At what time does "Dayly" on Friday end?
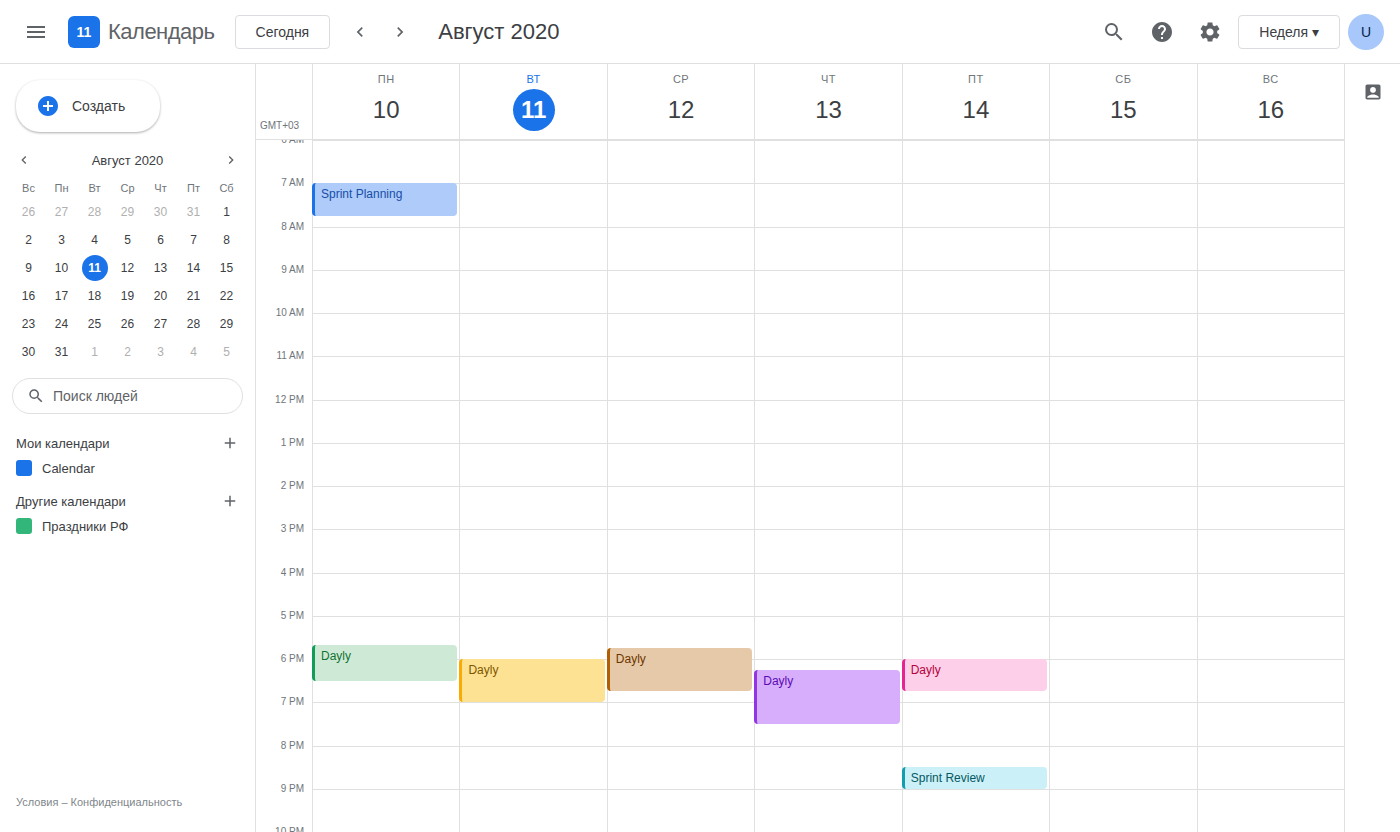
6:45 PM